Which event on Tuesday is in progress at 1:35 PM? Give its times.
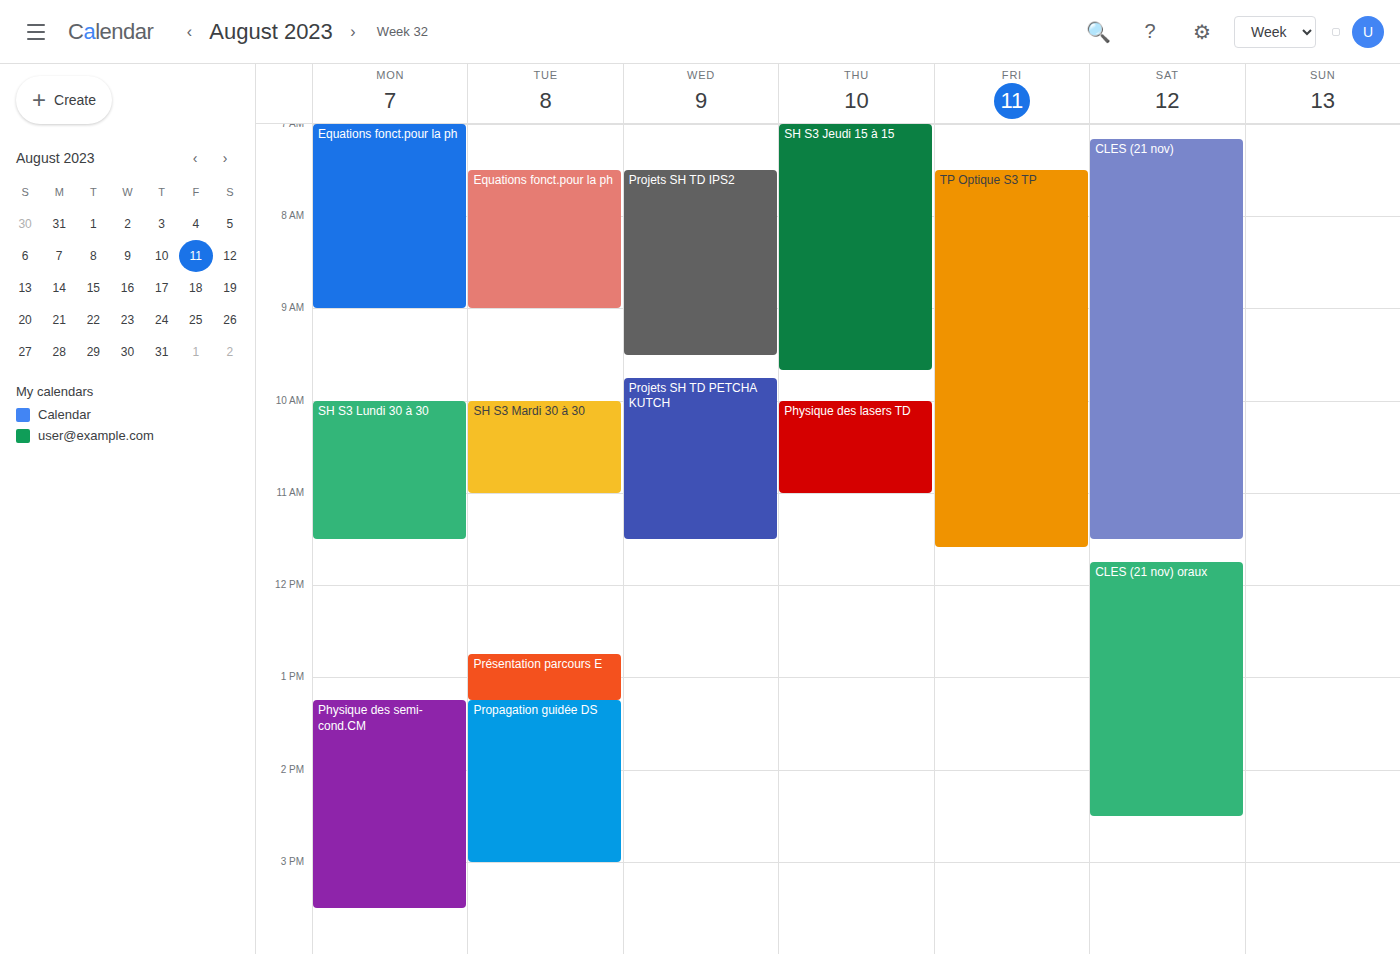
"Propagation guidée DS", 1:15 PM to 3:00 PM